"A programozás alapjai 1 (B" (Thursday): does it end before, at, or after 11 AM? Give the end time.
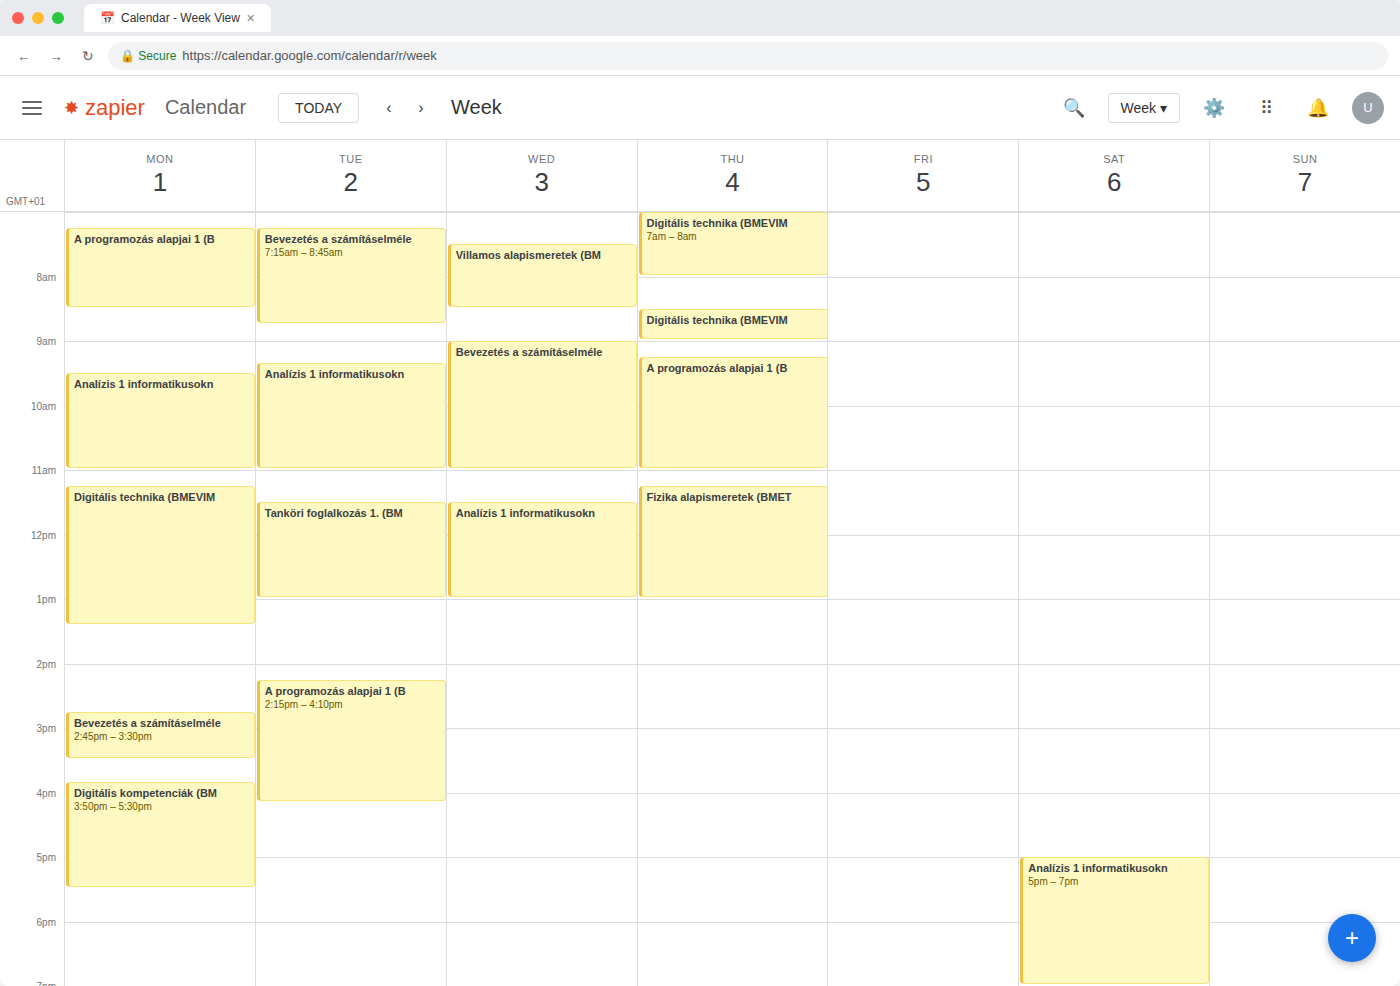
11:00 AM -- exactly at 11 AM, on the 11 AM line.